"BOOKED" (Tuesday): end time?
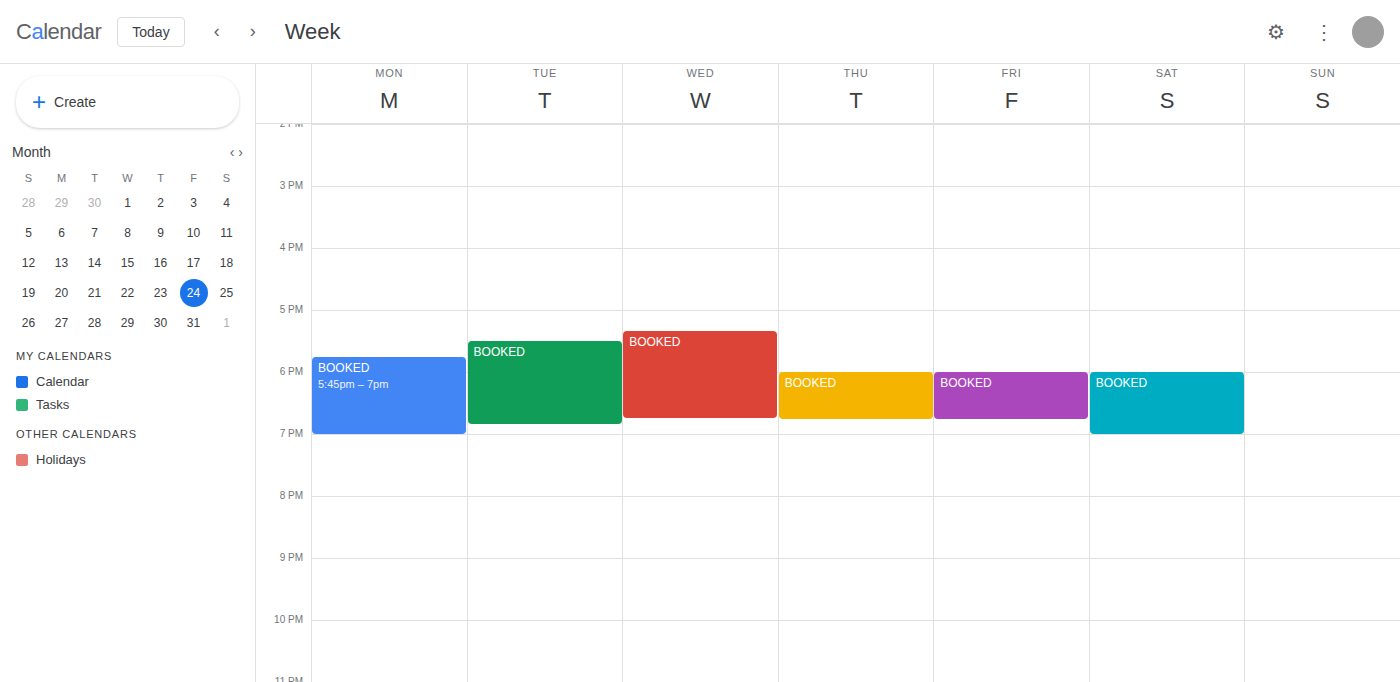
6:50 PM